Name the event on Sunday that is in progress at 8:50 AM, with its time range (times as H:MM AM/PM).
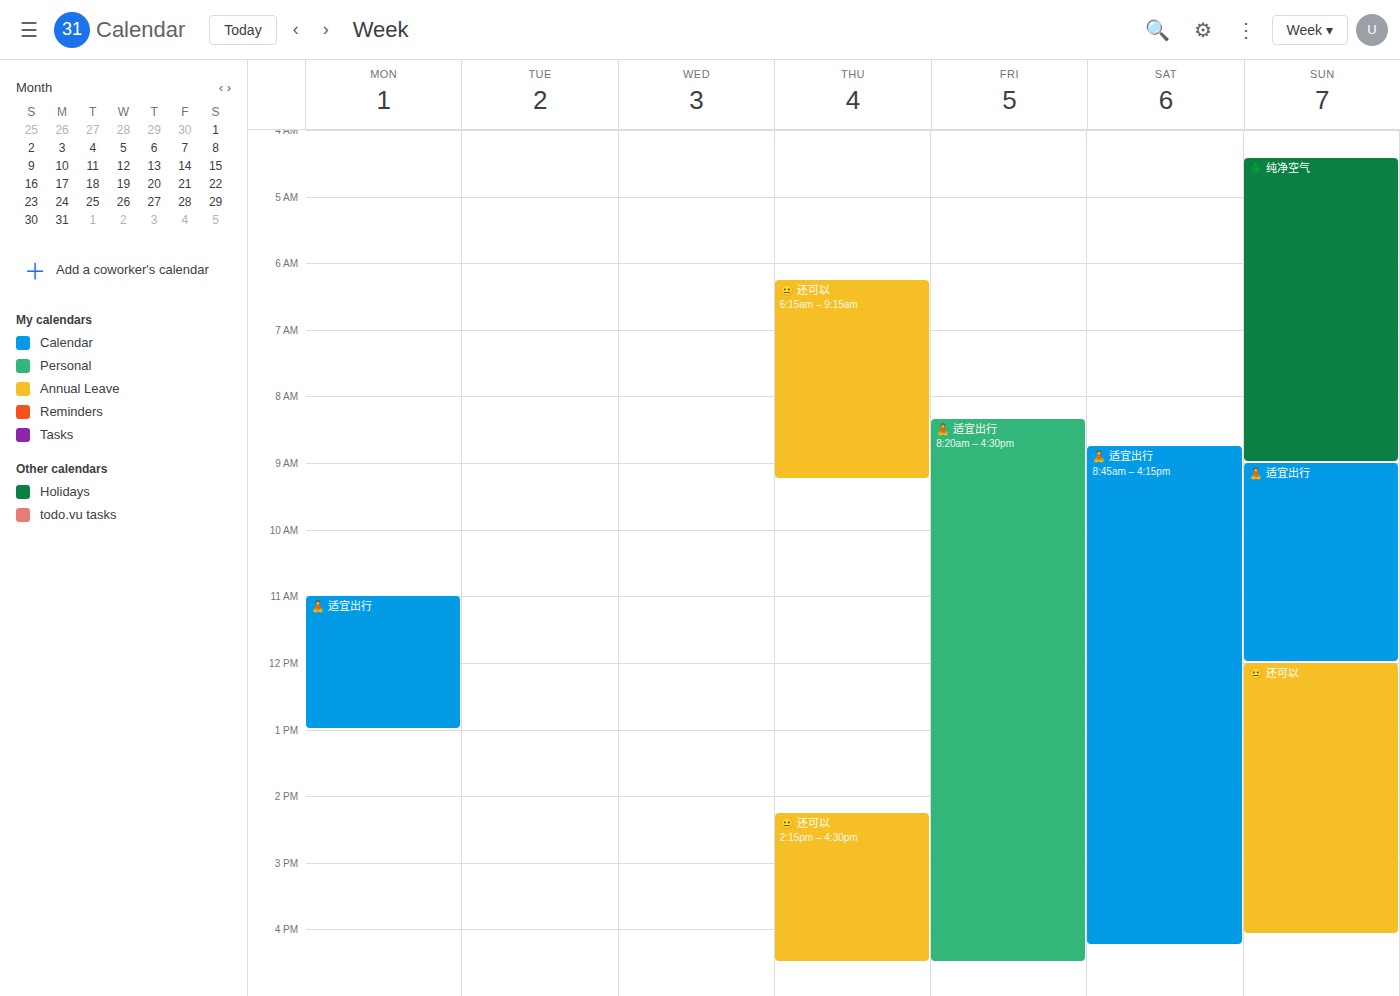
"🌲 纯净空气", 4:25 AM to 9:00 AM